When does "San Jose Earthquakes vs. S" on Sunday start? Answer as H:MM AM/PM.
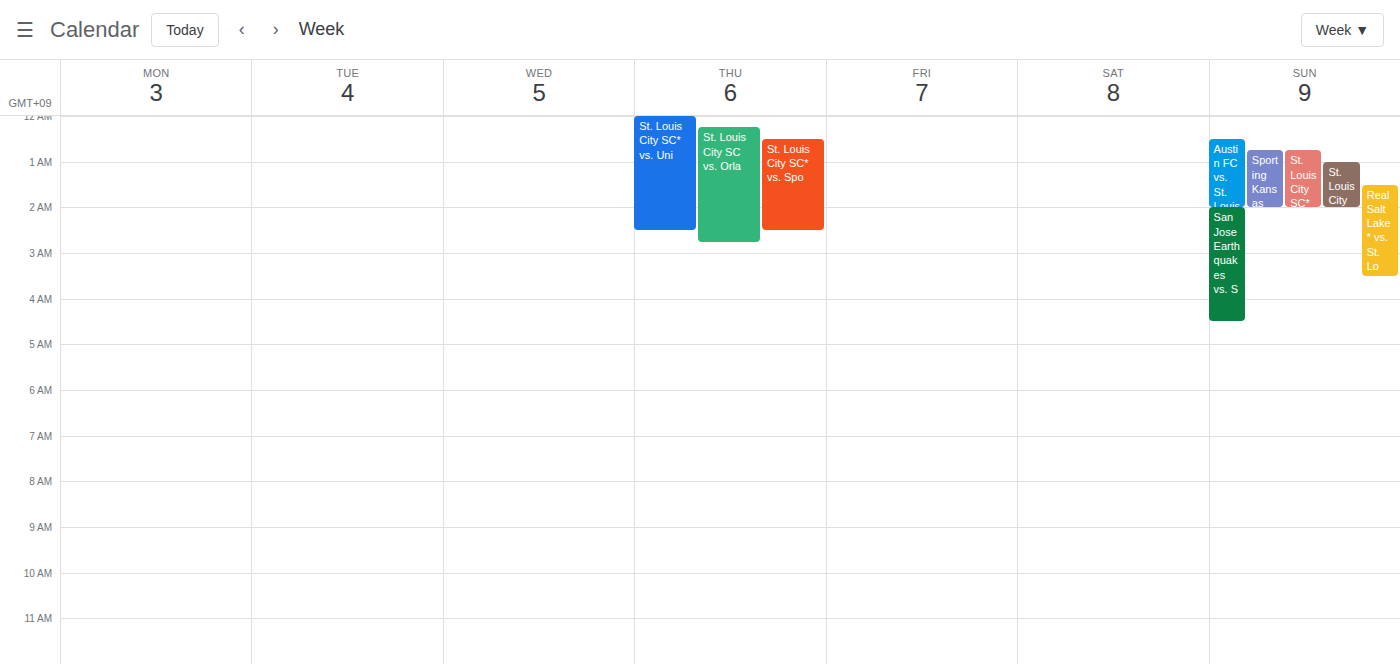
2:00 AM